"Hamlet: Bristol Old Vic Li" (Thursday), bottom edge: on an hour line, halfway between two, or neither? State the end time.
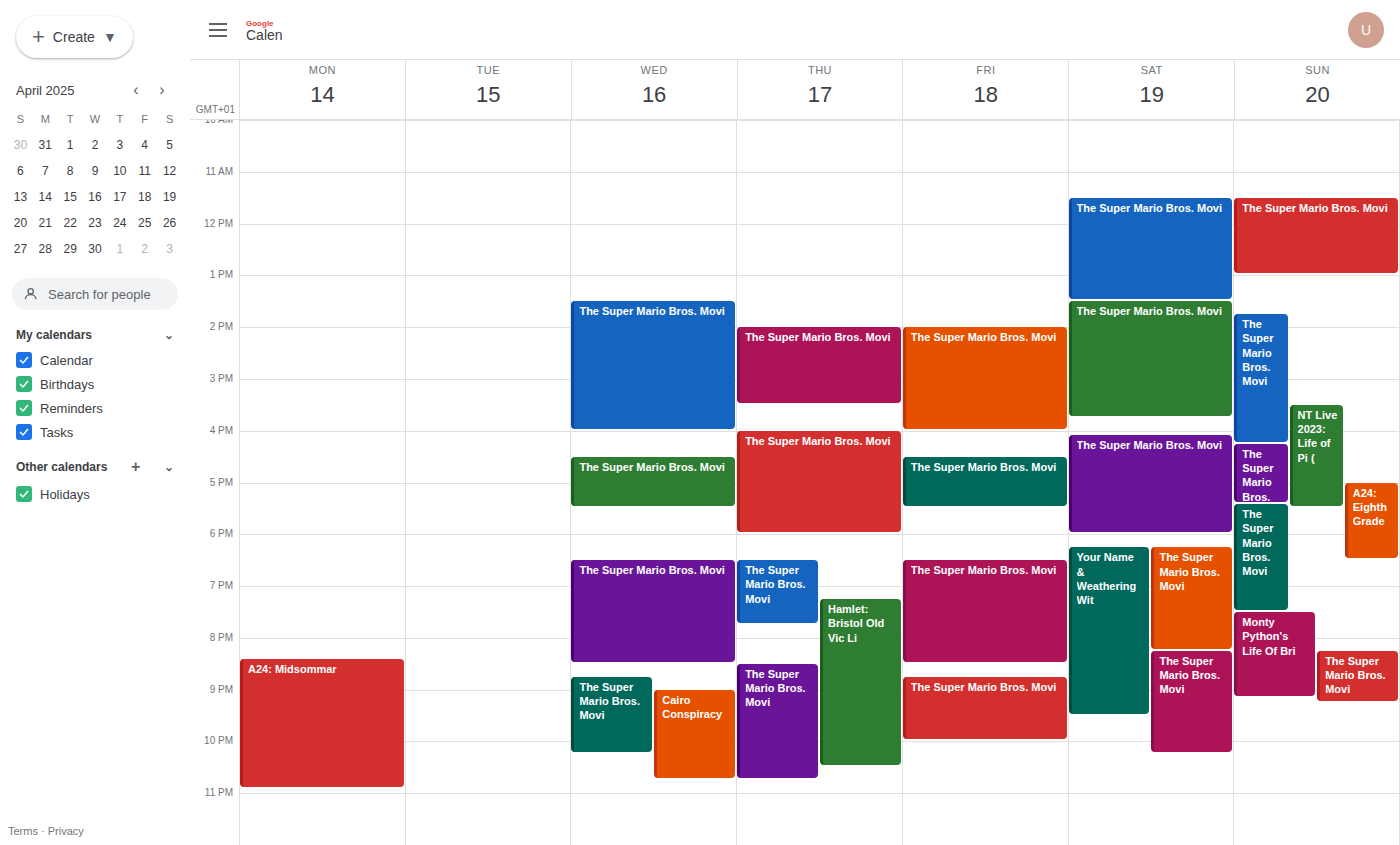
10:30 PM -- halfway between the 10 PM and 11 PM lines.